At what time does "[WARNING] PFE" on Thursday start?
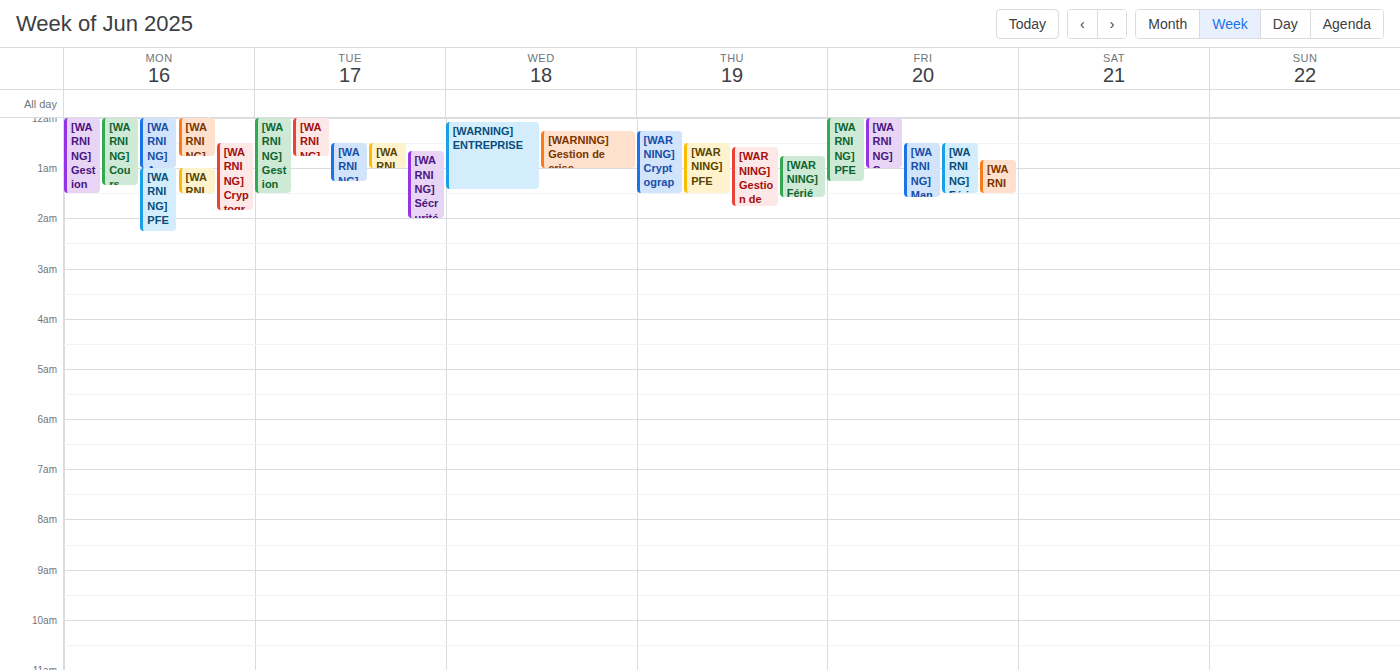
00:30